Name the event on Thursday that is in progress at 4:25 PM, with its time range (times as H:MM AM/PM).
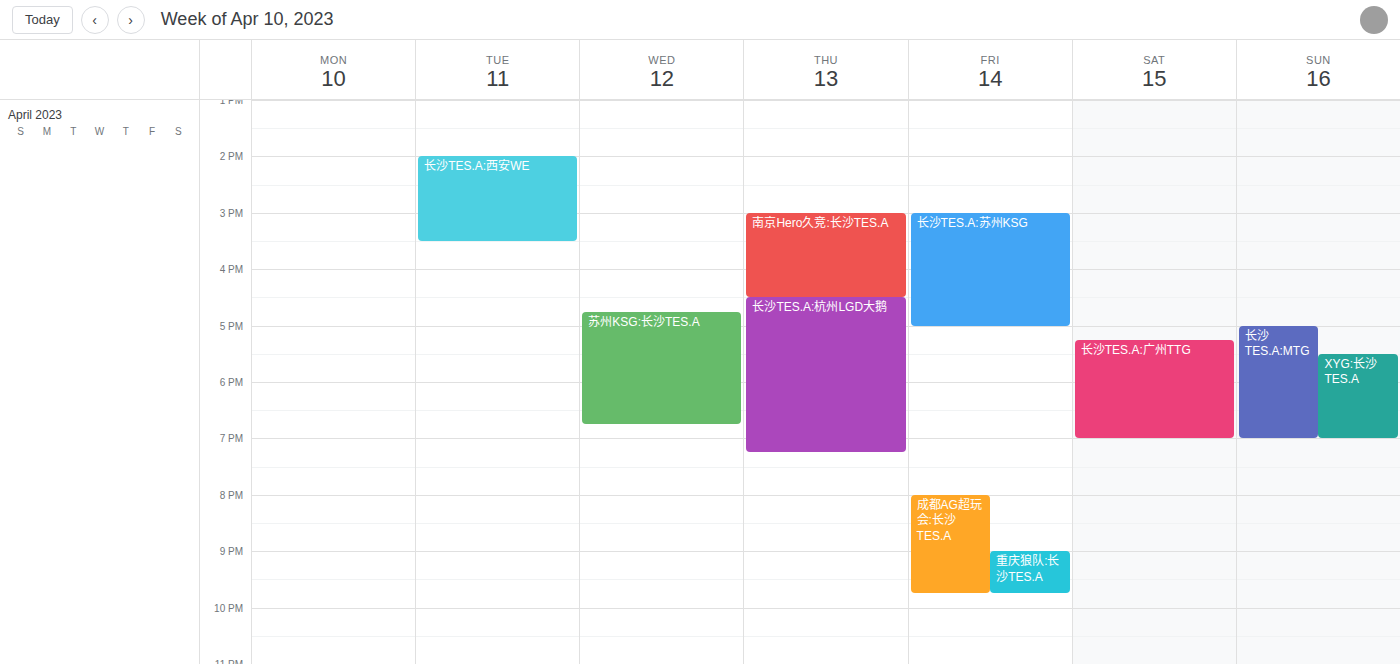
"南京Hero久竞:长沙TES.A", 3:00 PM to 4:30 PM